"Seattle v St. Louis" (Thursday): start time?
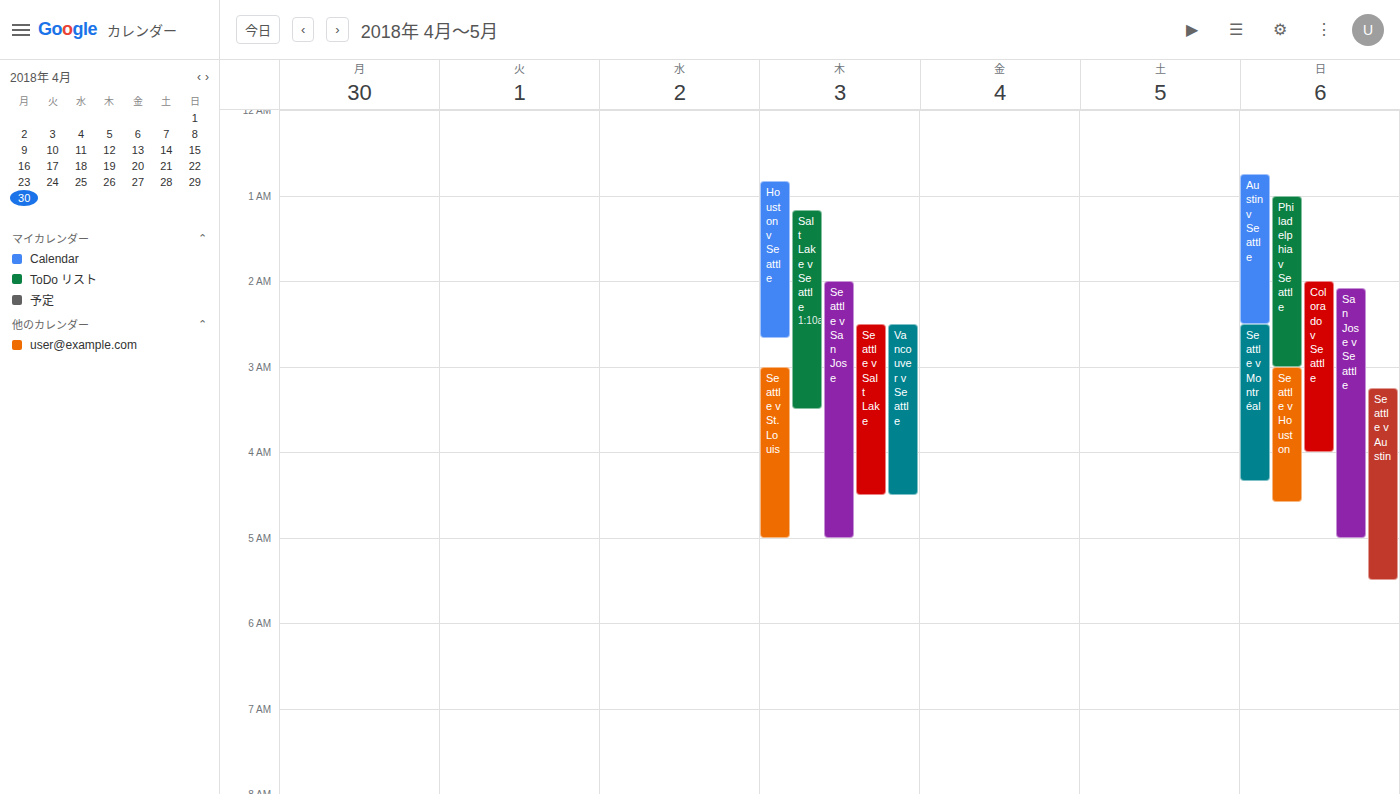
3:00 AM